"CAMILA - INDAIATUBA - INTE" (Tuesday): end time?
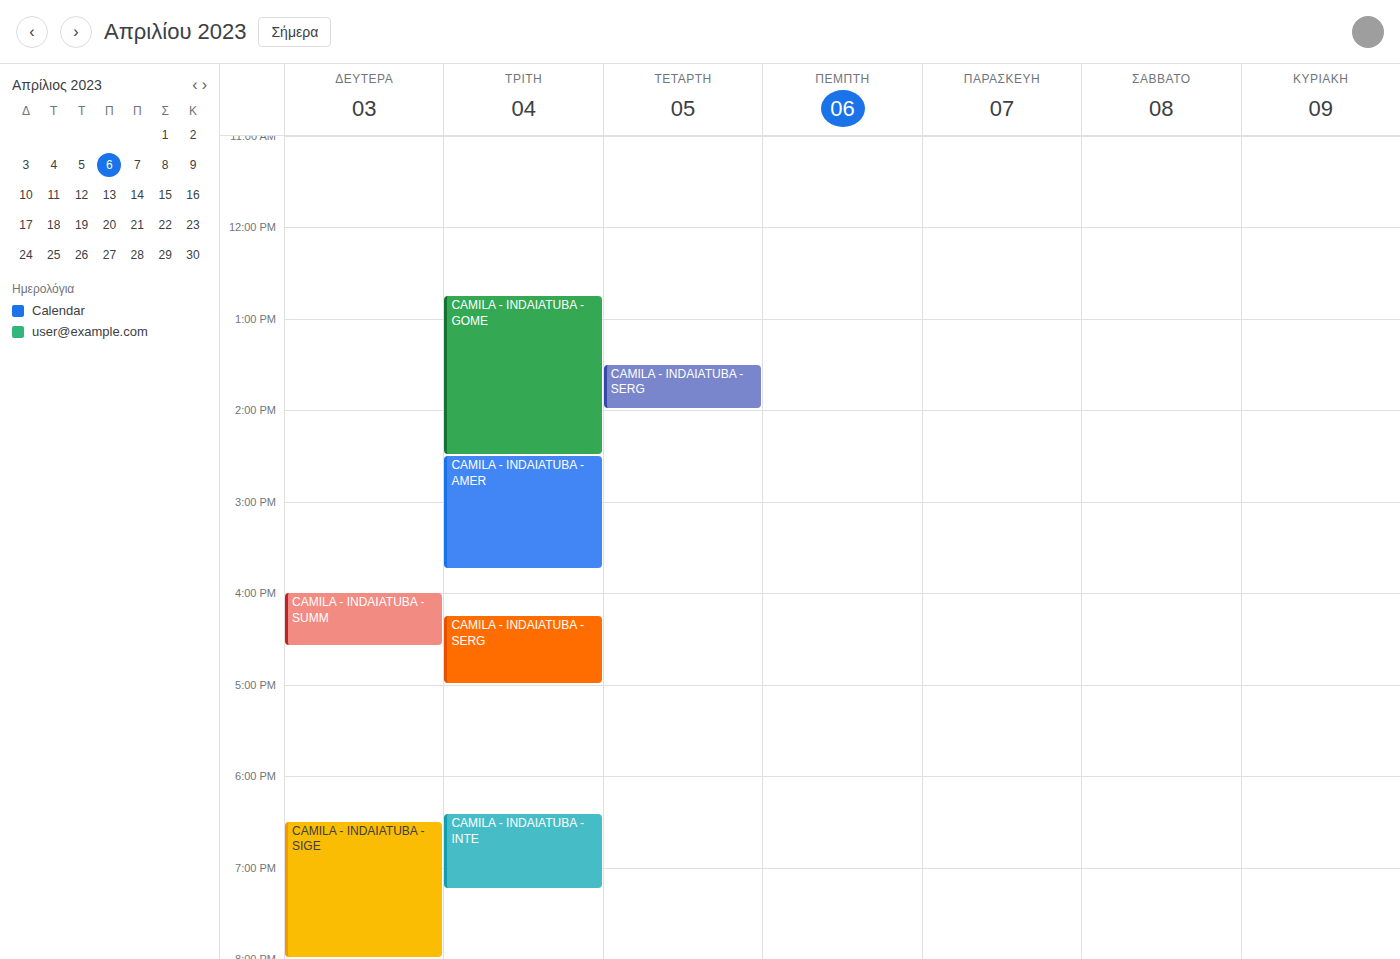
7:15 PM